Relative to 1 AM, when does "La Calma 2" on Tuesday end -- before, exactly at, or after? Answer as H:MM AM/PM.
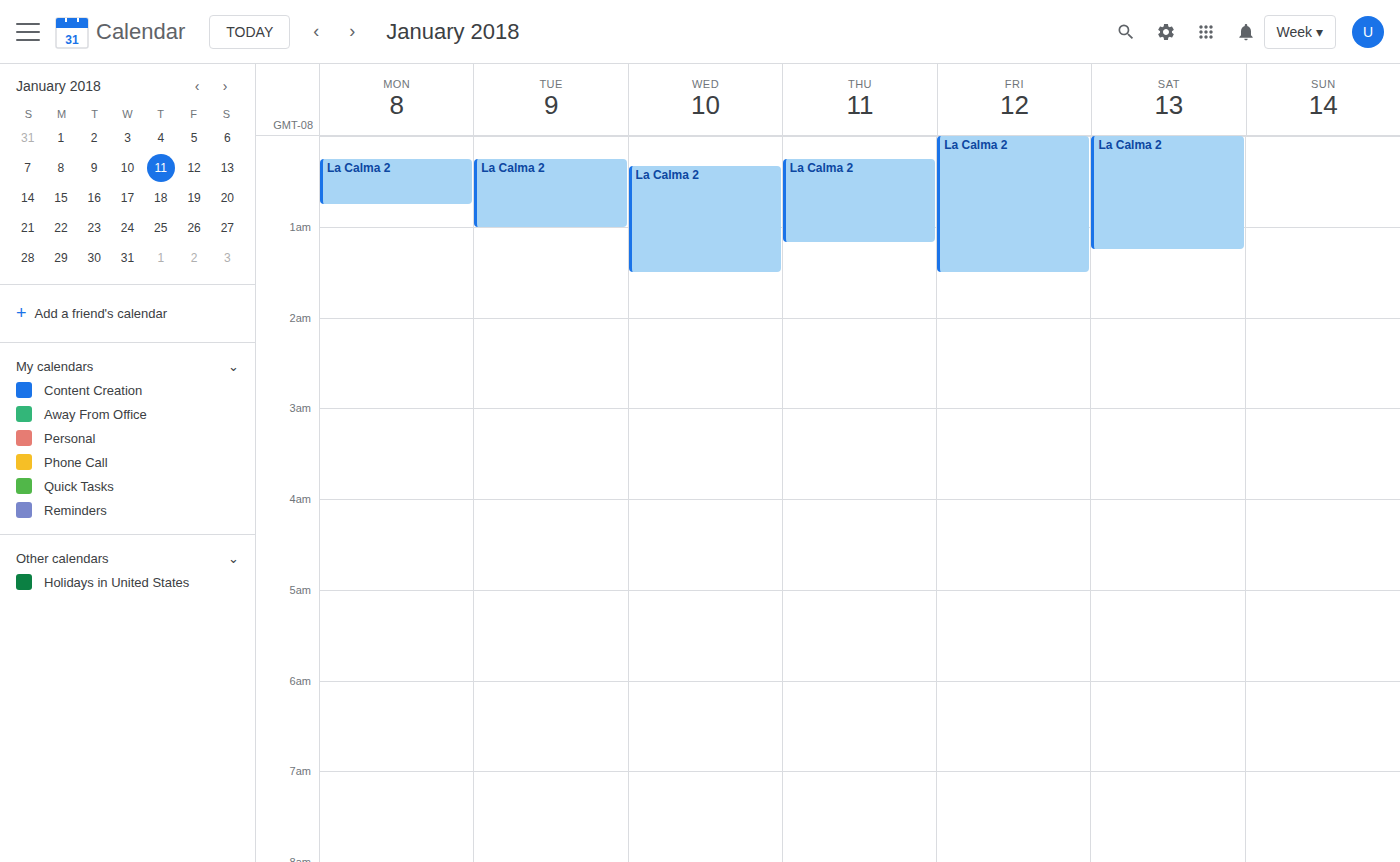
1:00 AM -- exactly at 1 AM, on the 1 AM line.